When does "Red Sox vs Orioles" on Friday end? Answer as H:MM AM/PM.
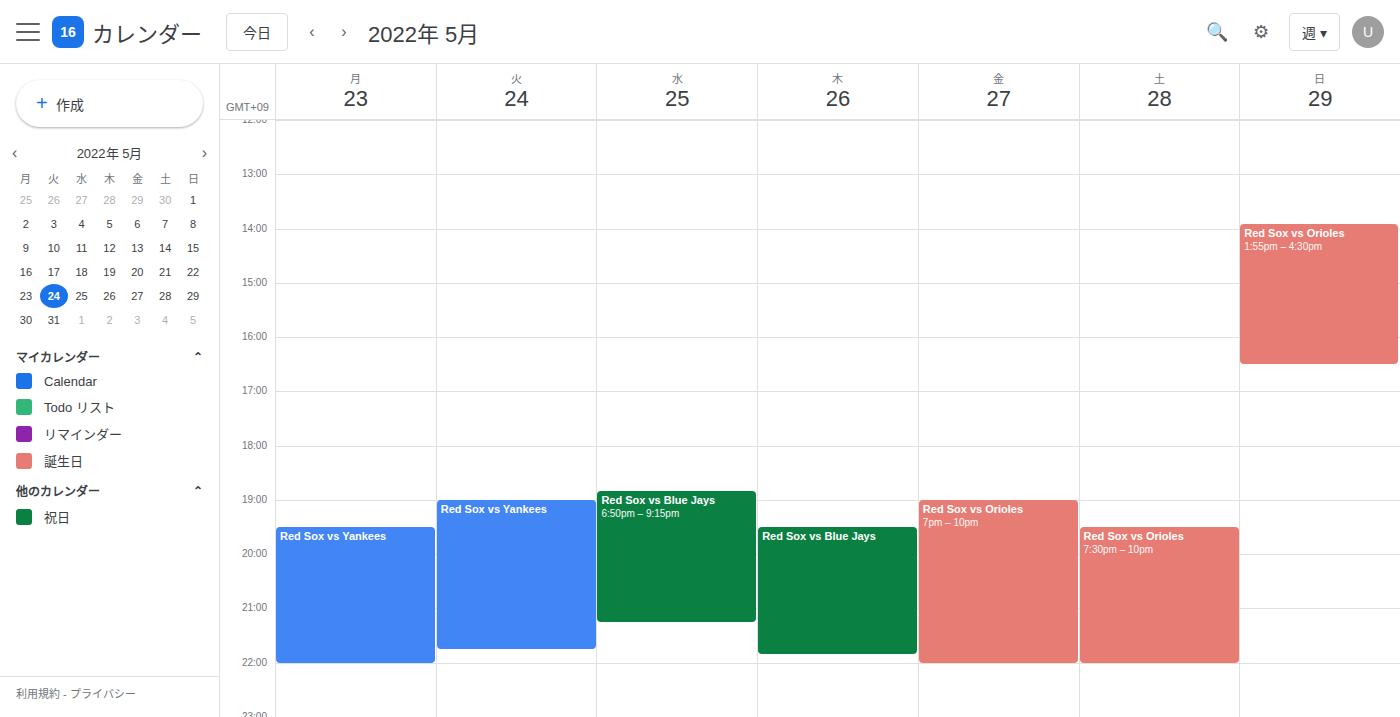
10:00 PM